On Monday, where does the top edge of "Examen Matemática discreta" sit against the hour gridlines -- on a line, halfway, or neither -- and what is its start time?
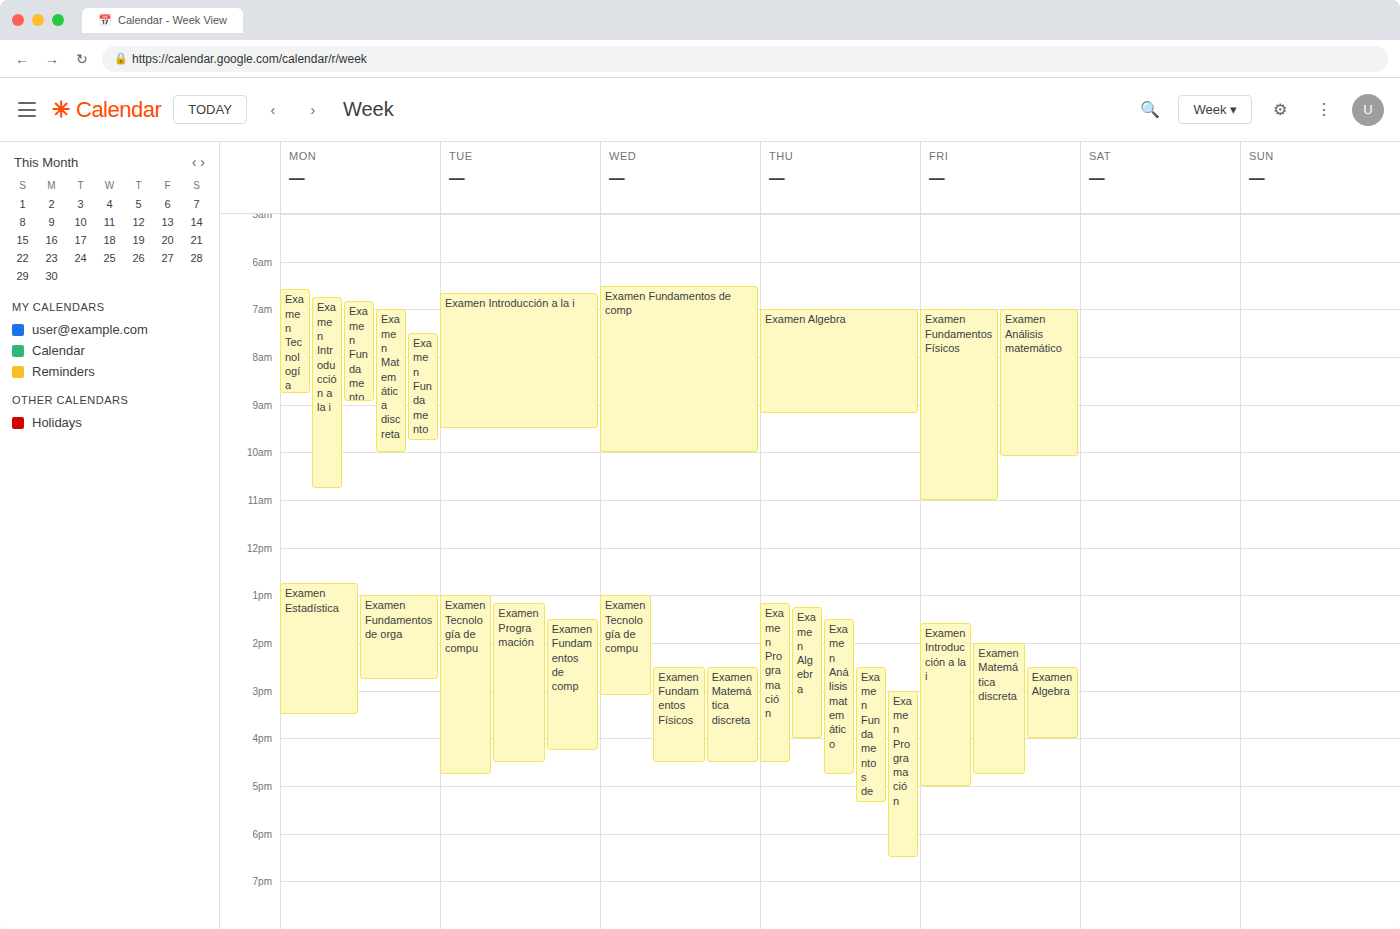
7:00 AM -- exactly on the 7 AM line.